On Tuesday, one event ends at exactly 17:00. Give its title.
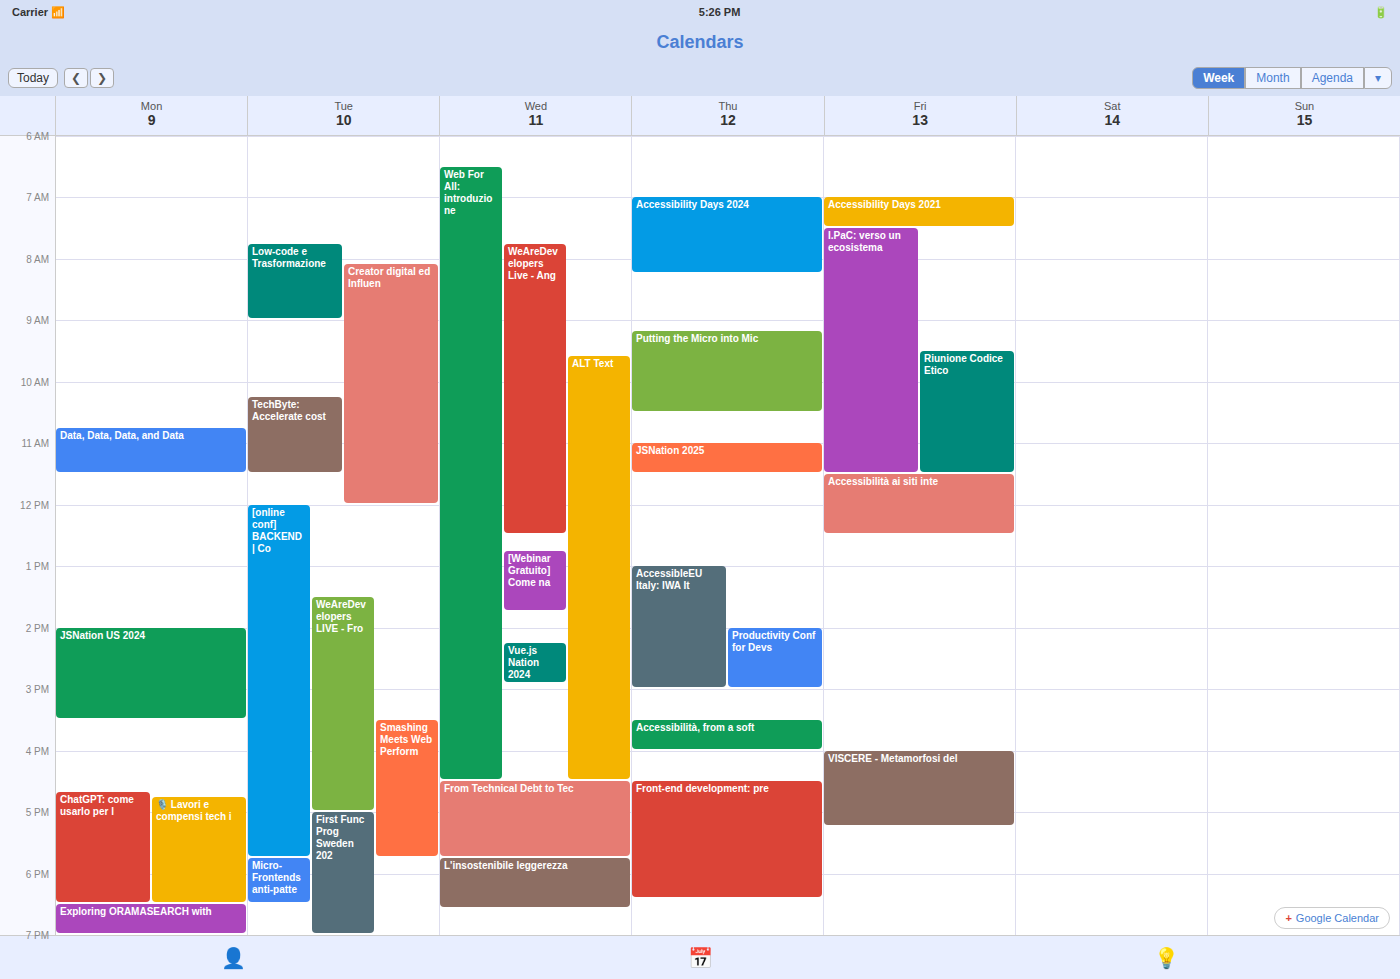
"WeAreDevelopers LIVE - Fro"